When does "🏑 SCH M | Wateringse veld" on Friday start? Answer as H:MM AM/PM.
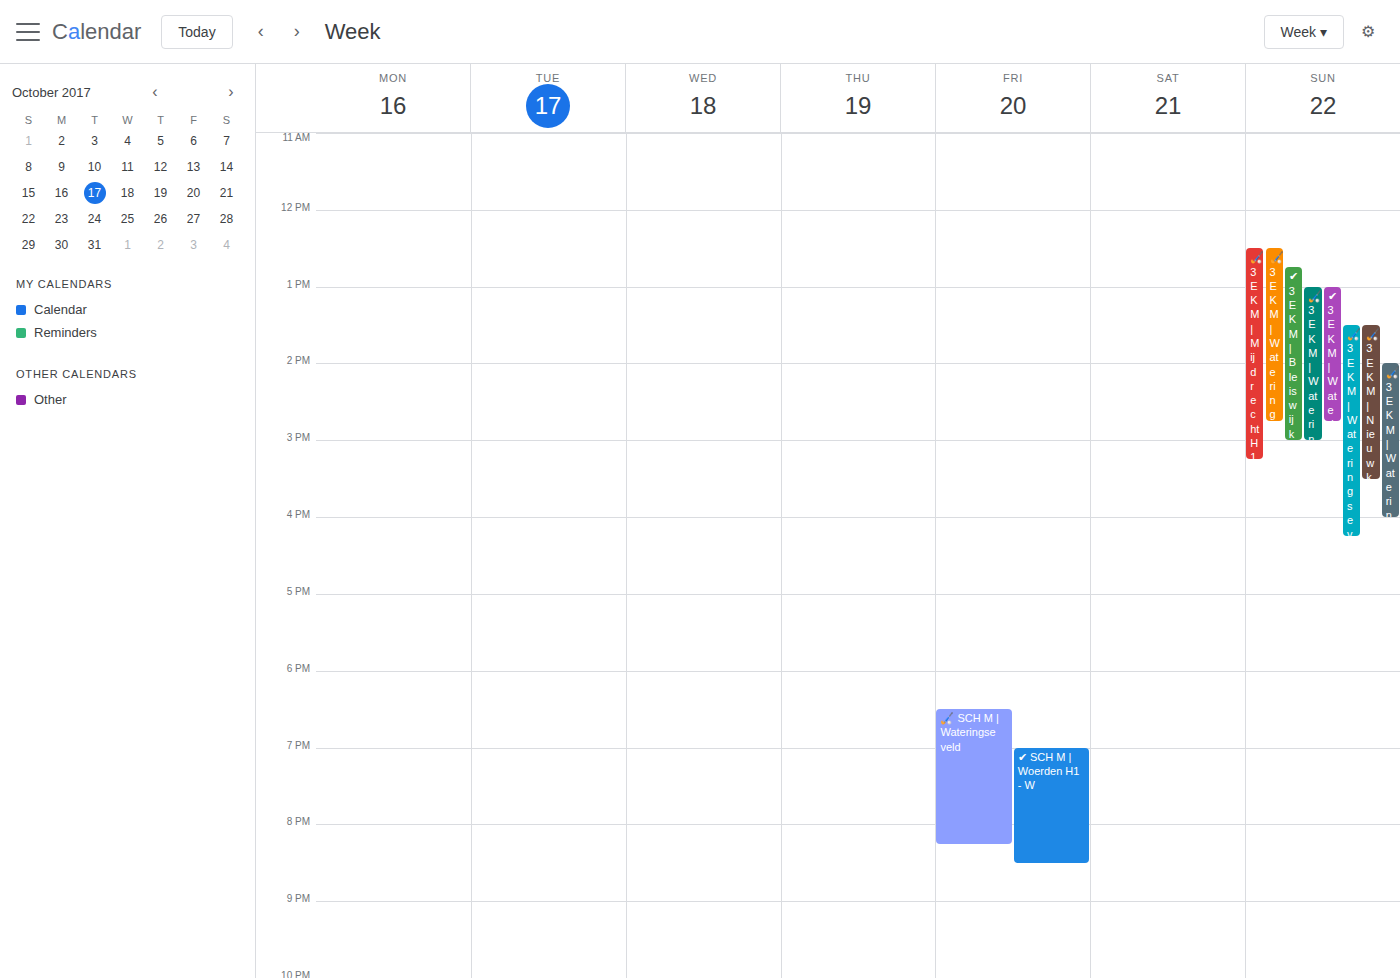
6:30 PM